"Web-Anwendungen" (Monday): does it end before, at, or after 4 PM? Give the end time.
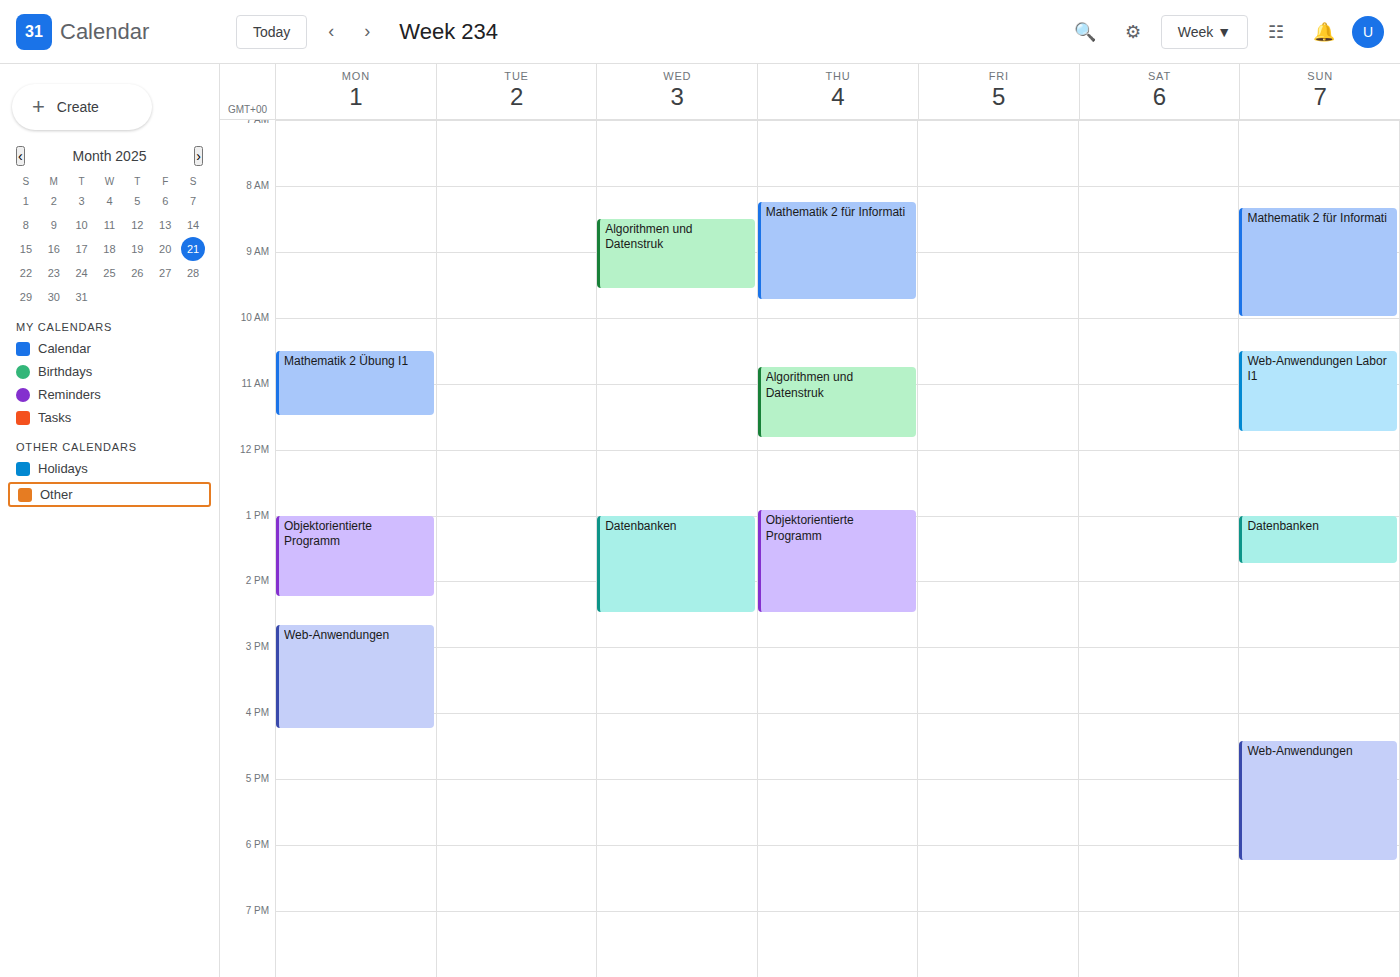
4:15 PM -- after 4 PM, 15 minutes below the 4 PM line.